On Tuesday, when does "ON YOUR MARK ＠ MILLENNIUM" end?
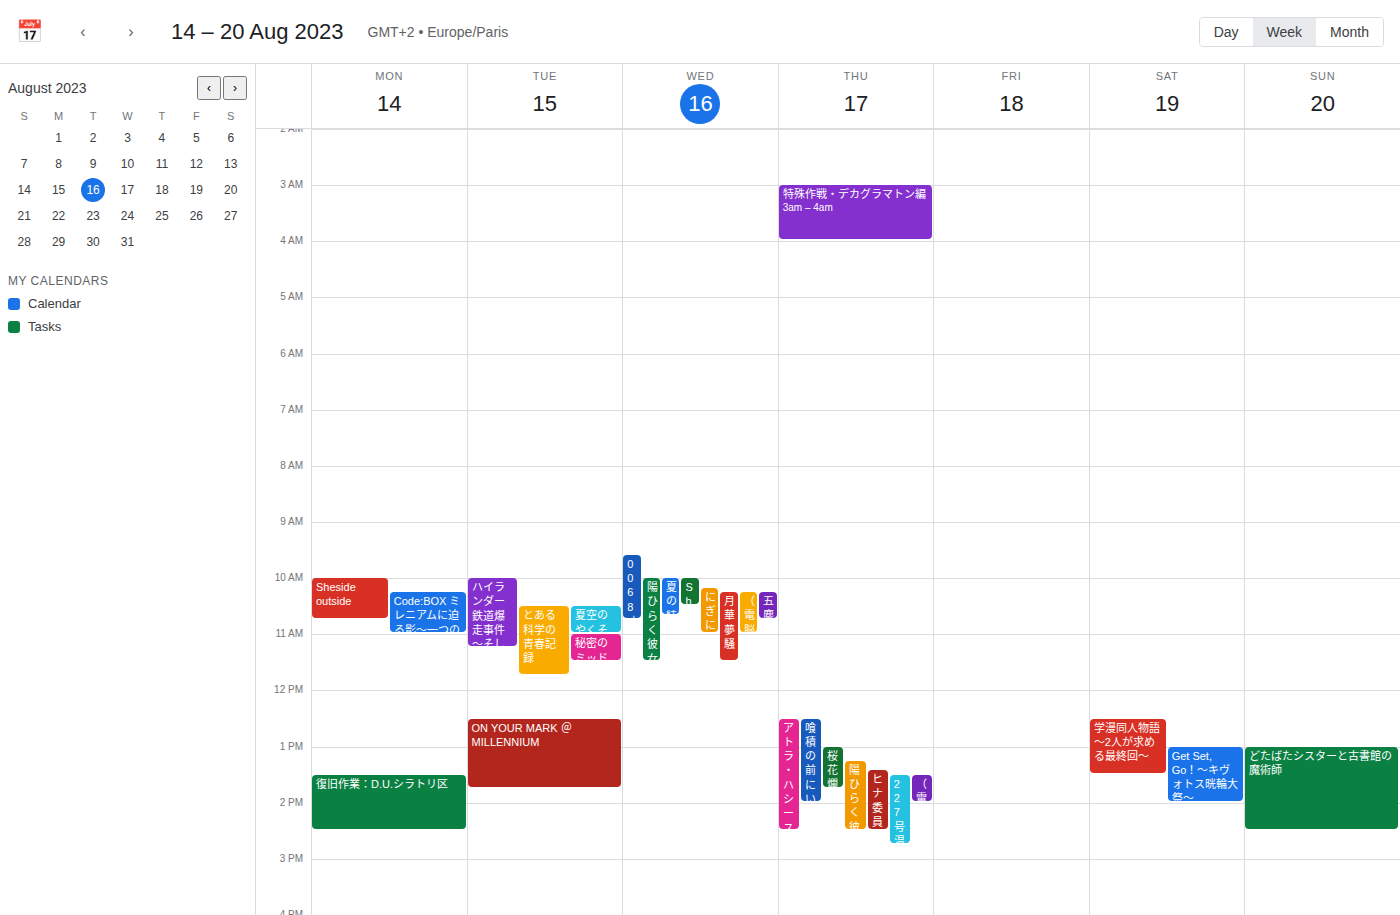
1:45 PM